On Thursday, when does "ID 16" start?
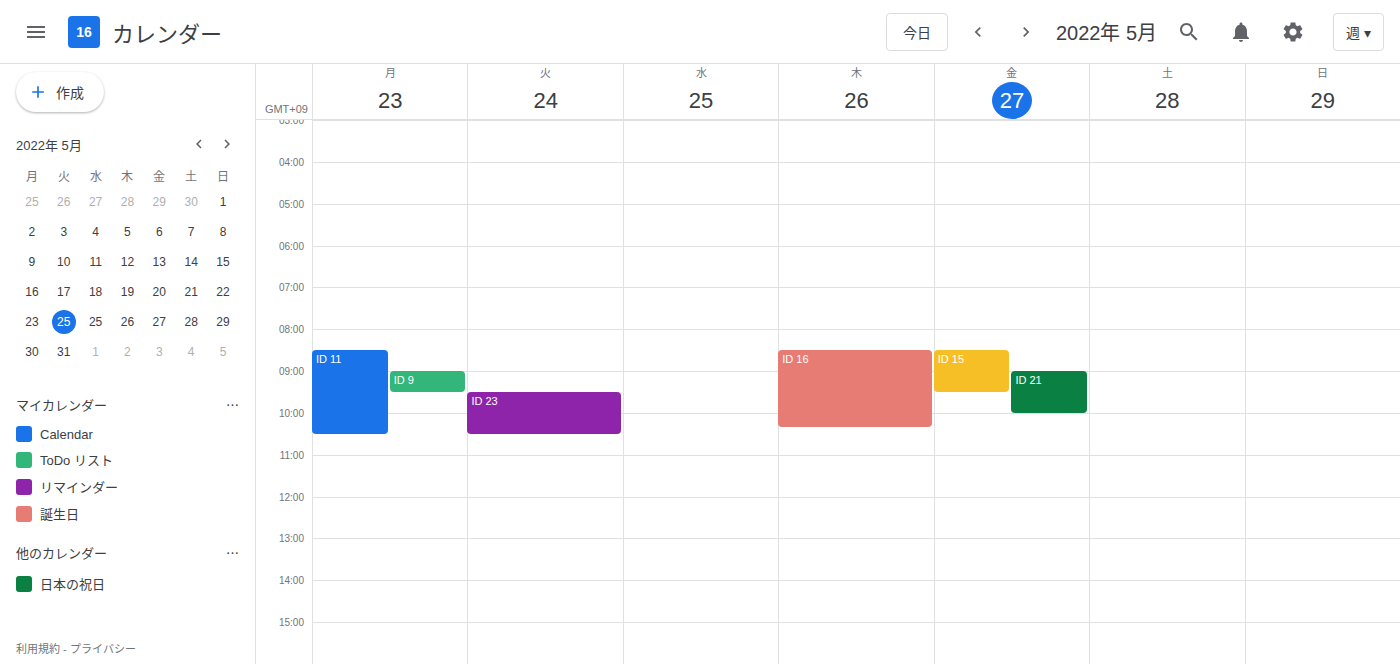
8:30 AM